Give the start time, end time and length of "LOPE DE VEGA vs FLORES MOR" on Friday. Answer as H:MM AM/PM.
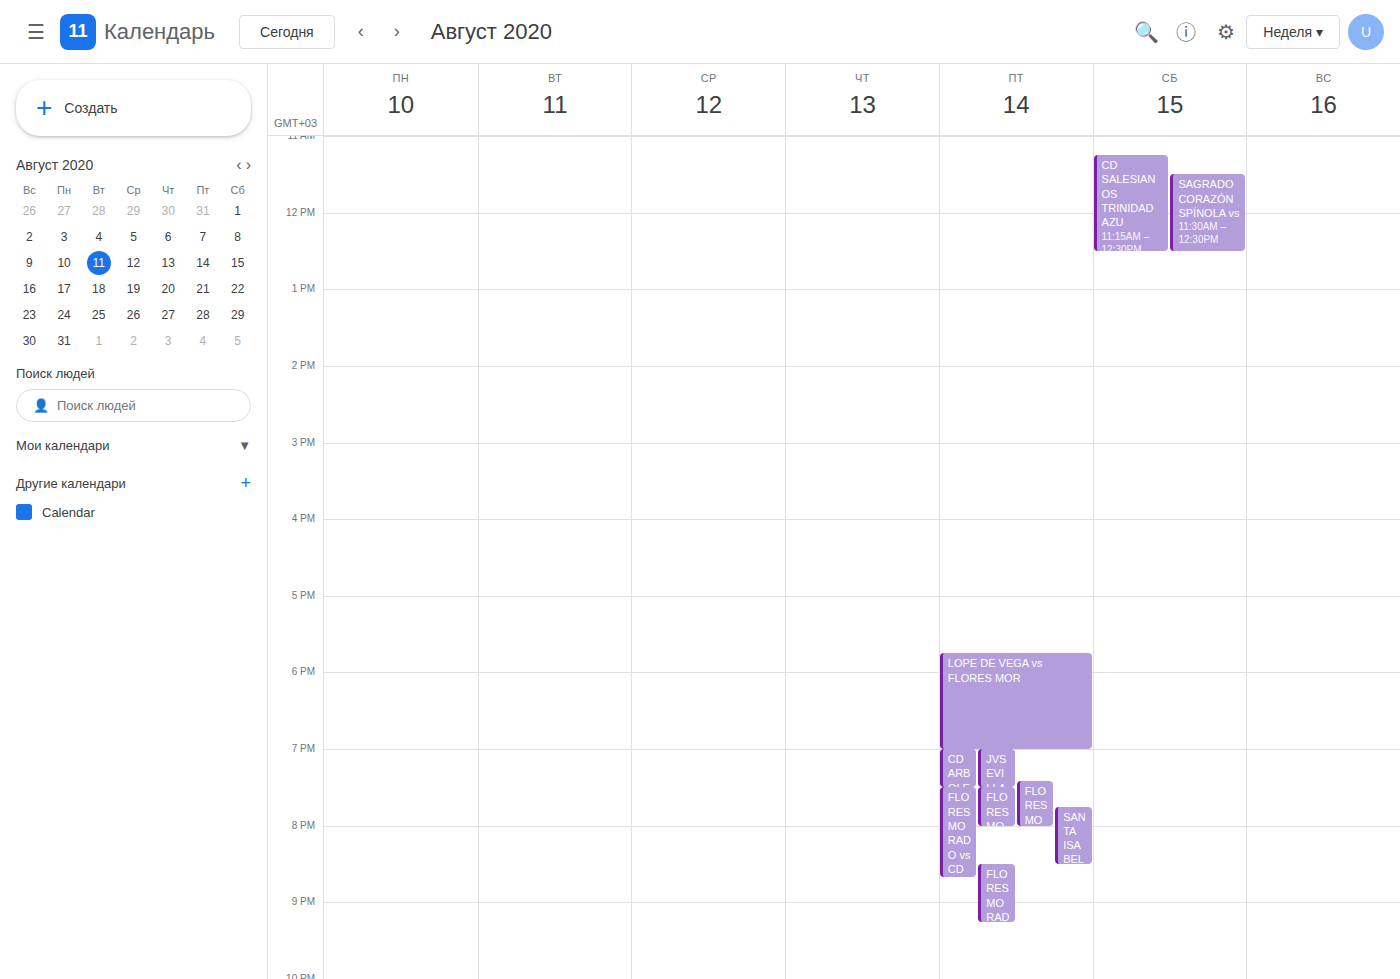
5:45 PM to 7:00 PM, 1 hour 15 minutes